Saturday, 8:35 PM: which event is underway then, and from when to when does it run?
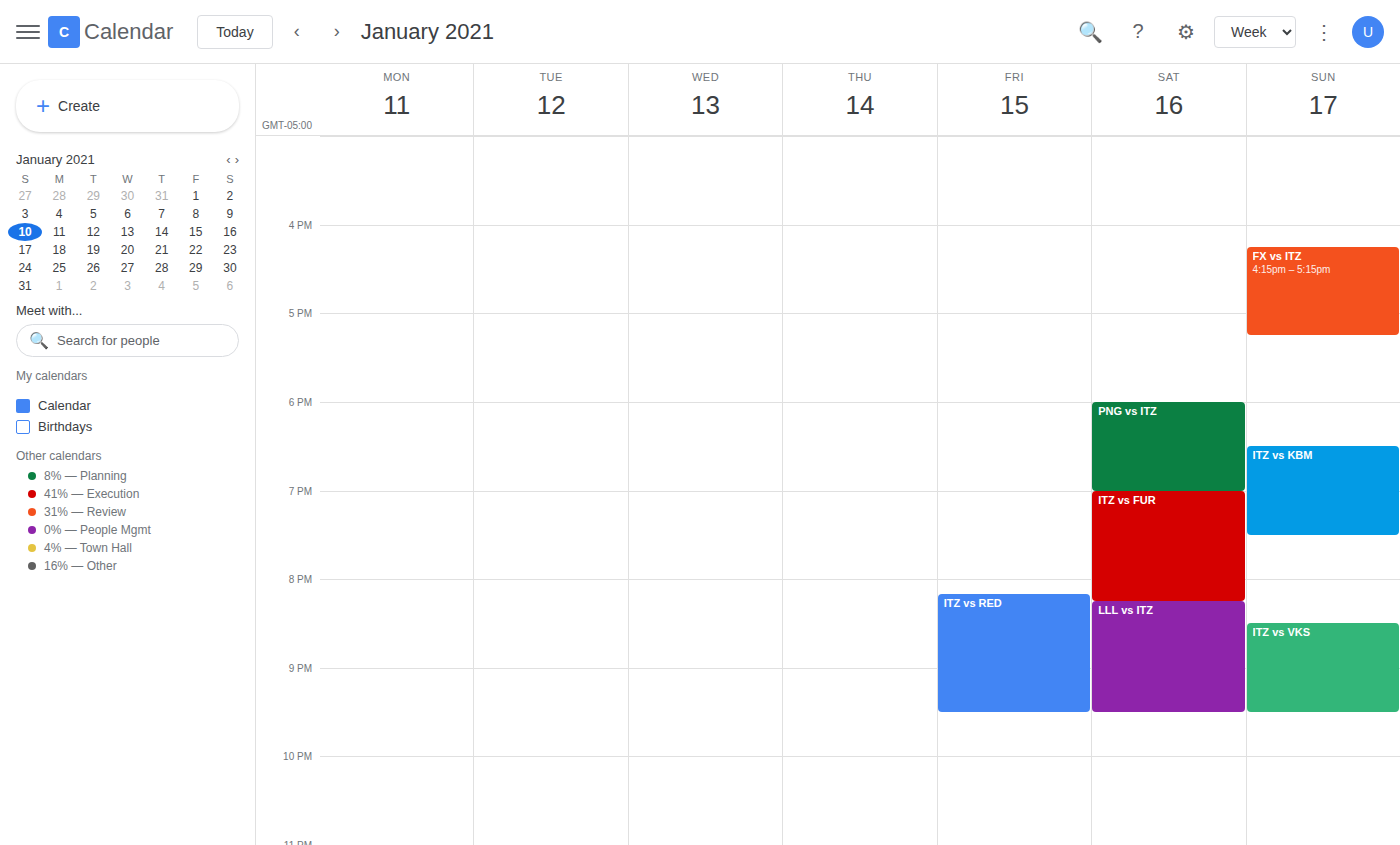
"LLL vs ITZ", 8:15 PM to 9:30 PM